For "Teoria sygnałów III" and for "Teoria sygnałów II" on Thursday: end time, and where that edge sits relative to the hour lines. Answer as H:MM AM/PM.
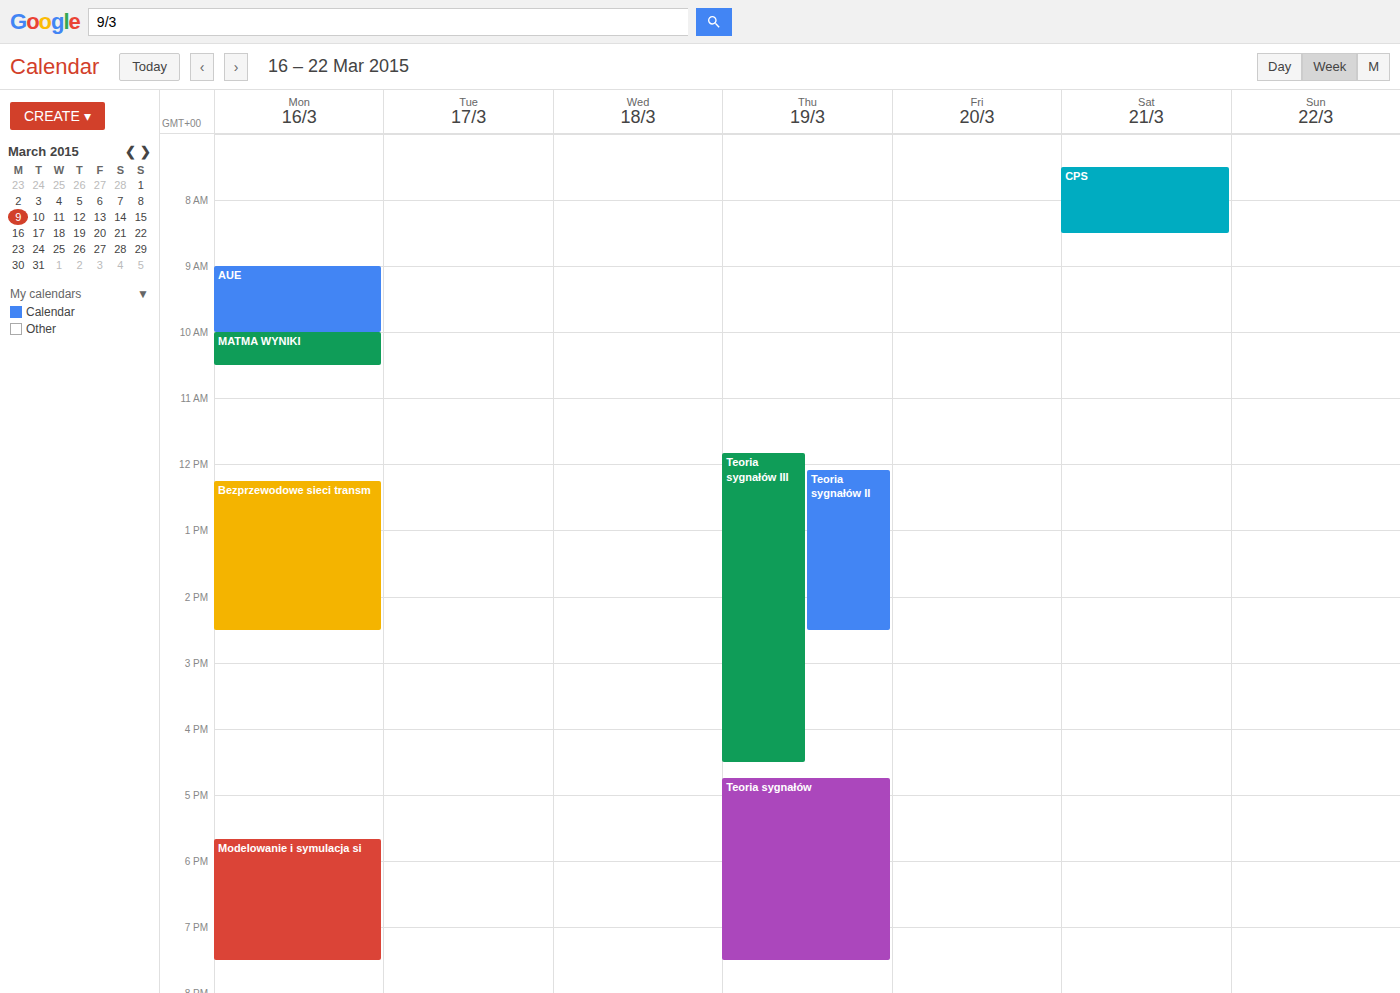
"Teoria sygnałów III": 4:30 PM, halfway between the 4 PM and 5 PM lines. "Teoria sygnałów II": 2:30 PM, halfway between the 2 PM and 3 PM lines.